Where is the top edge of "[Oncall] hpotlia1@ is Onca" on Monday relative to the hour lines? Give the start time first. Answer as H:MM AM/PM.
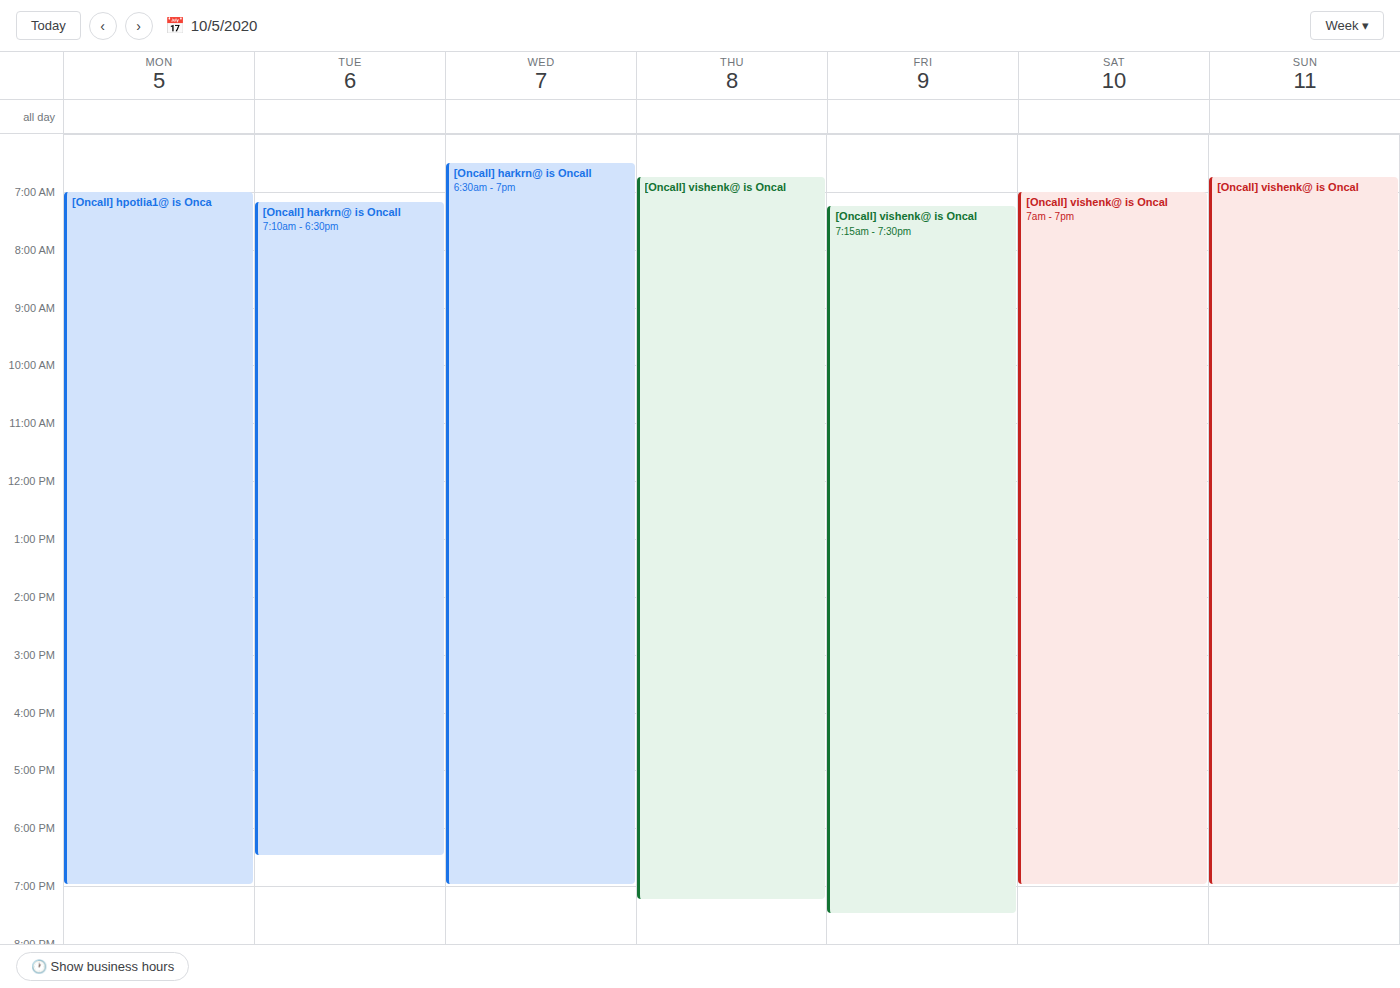
7:00 AM -- exactly on the 7 AM line.